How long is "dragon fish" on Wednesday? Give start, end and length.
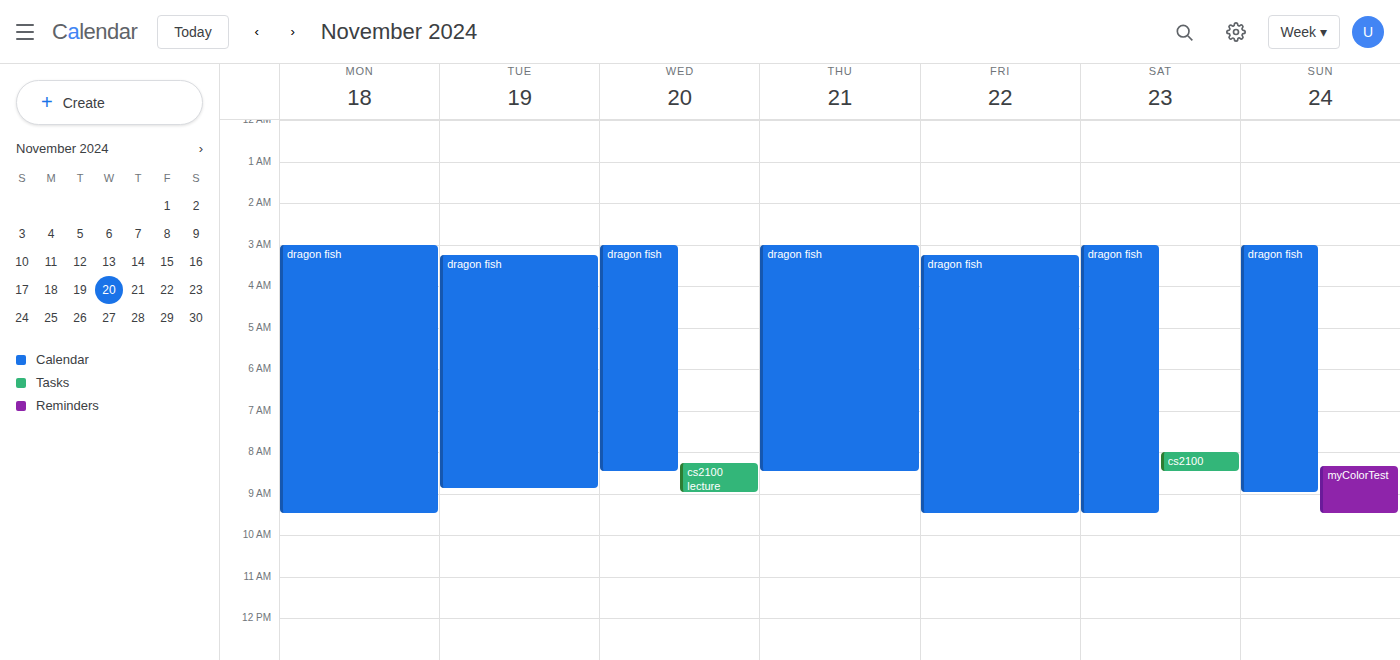
3:00 AM to 8:30 AM, 5 hours 30 minutes